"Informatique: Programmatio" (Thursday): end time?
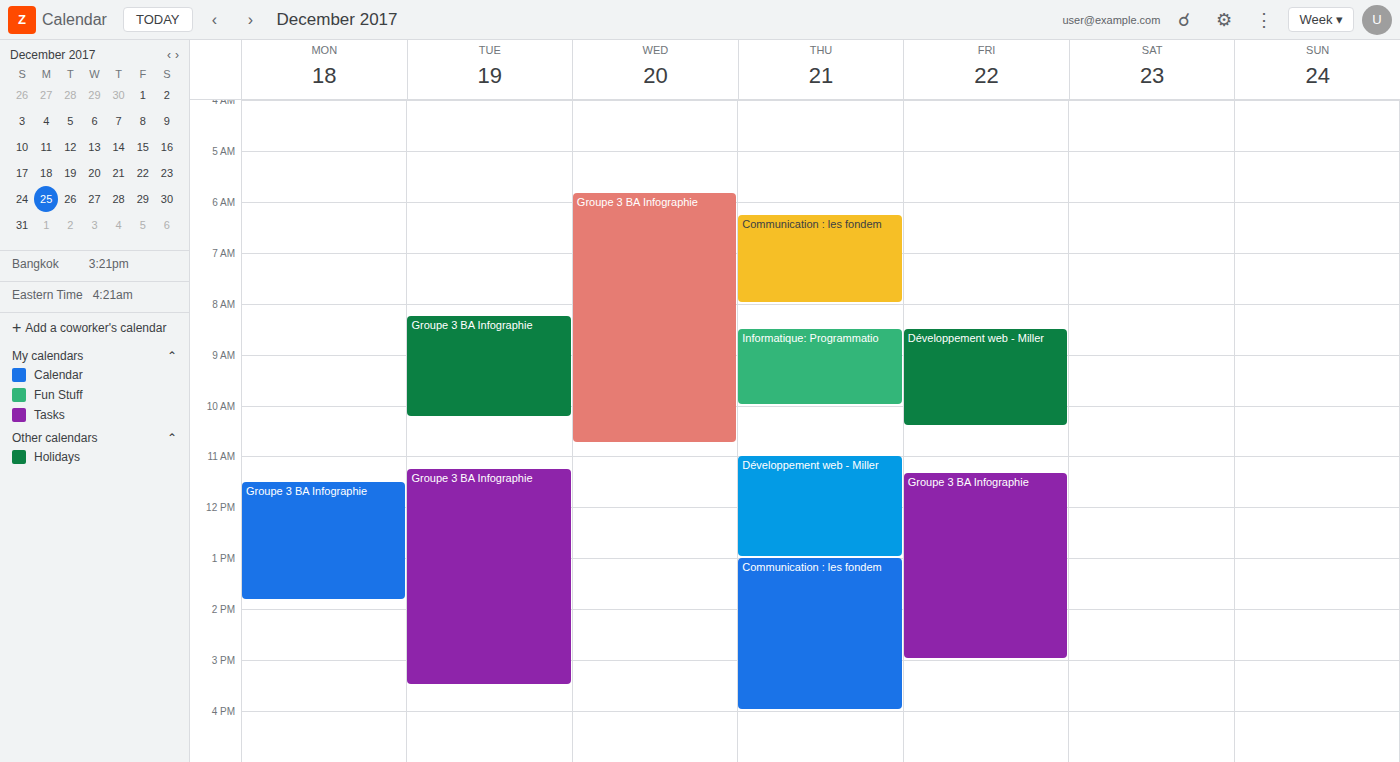
10:00 AM